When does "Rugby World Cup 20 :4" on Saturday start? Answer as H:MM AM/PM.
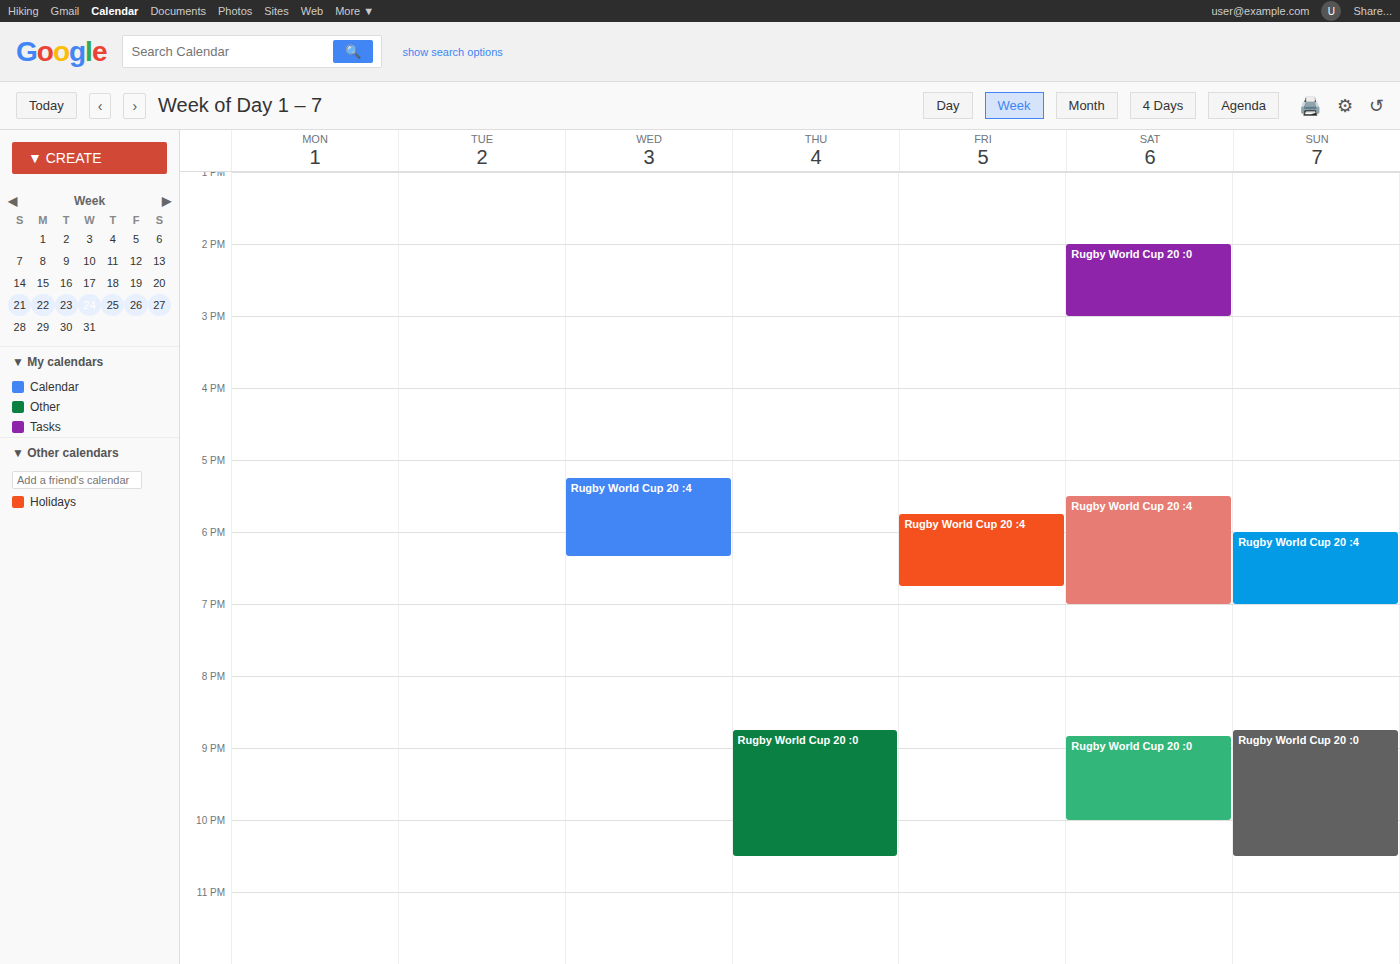
5:30 PM